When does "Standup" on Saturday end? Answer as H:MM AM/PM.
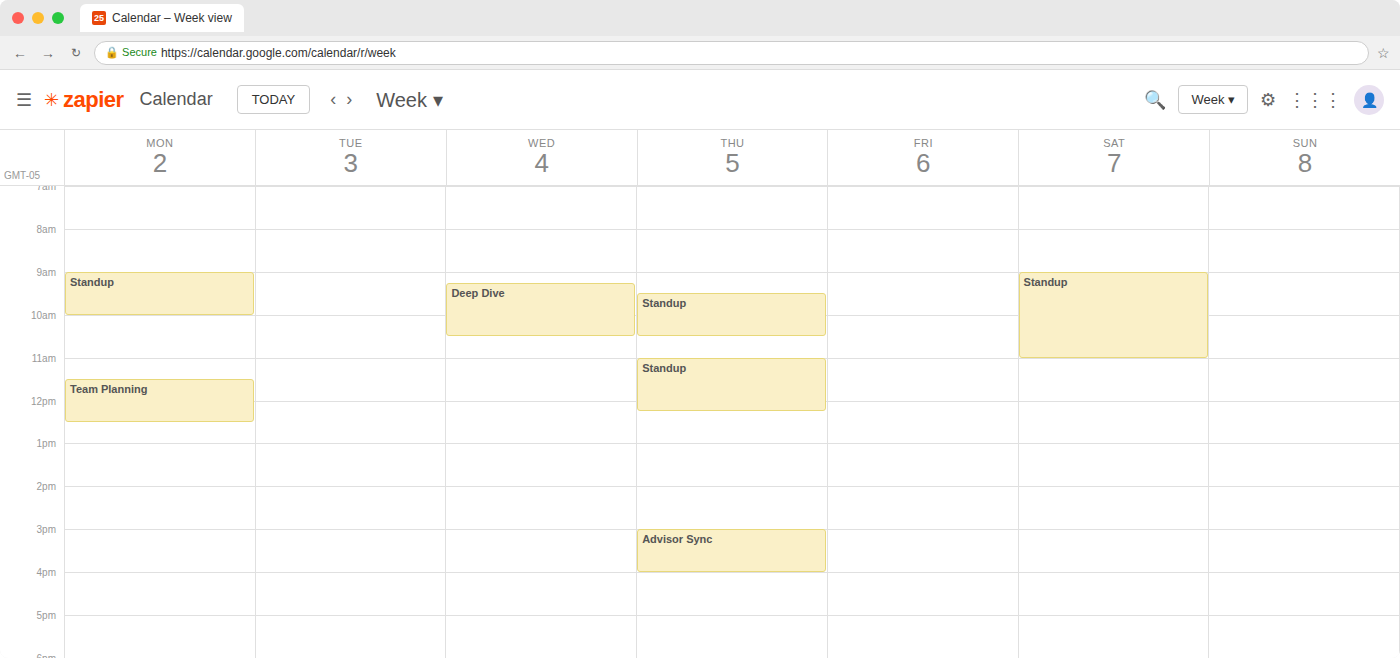
11:00 AM